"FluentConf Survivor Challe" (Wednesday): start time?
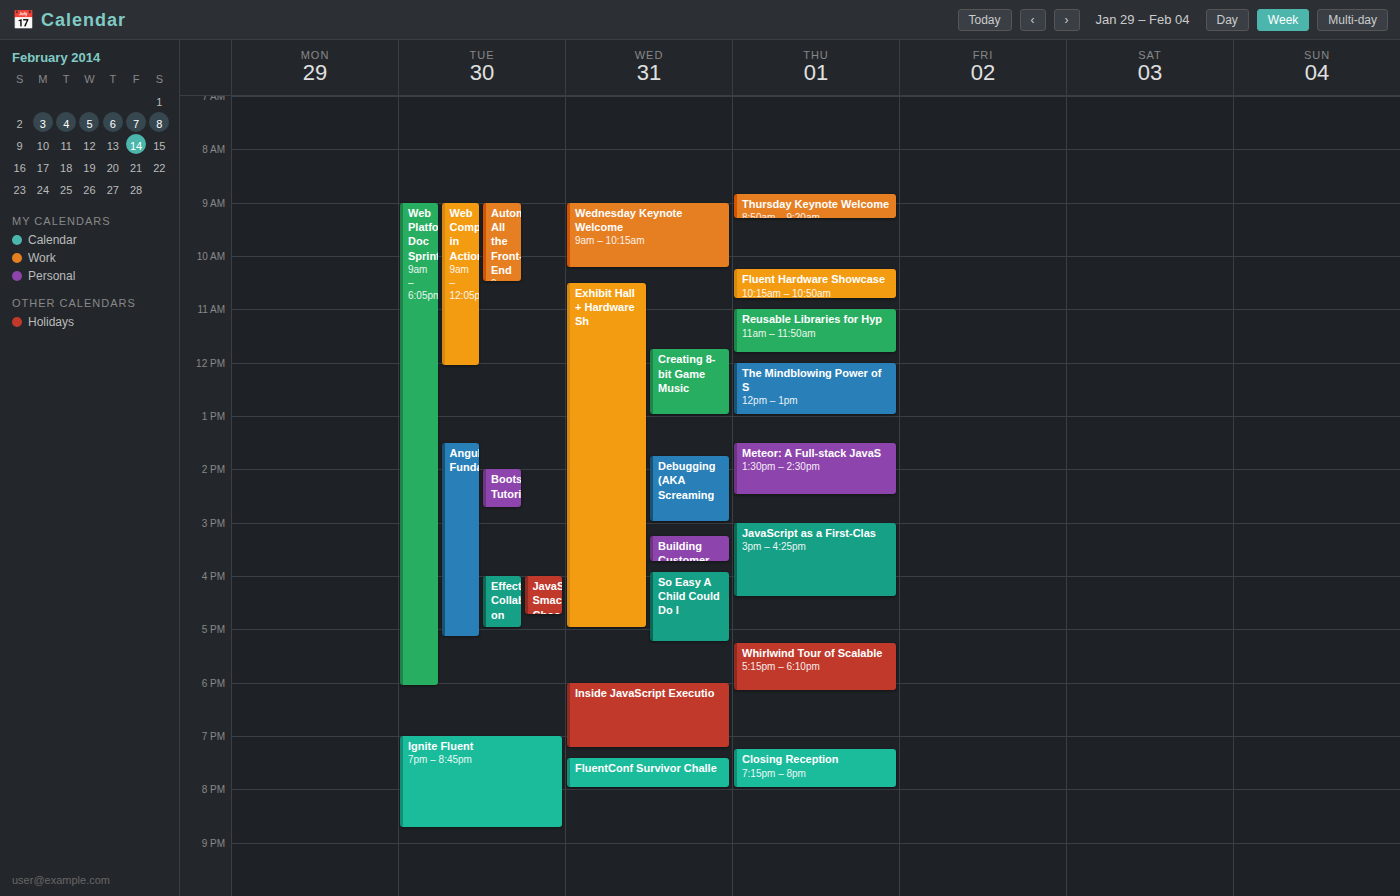
7:25 PM